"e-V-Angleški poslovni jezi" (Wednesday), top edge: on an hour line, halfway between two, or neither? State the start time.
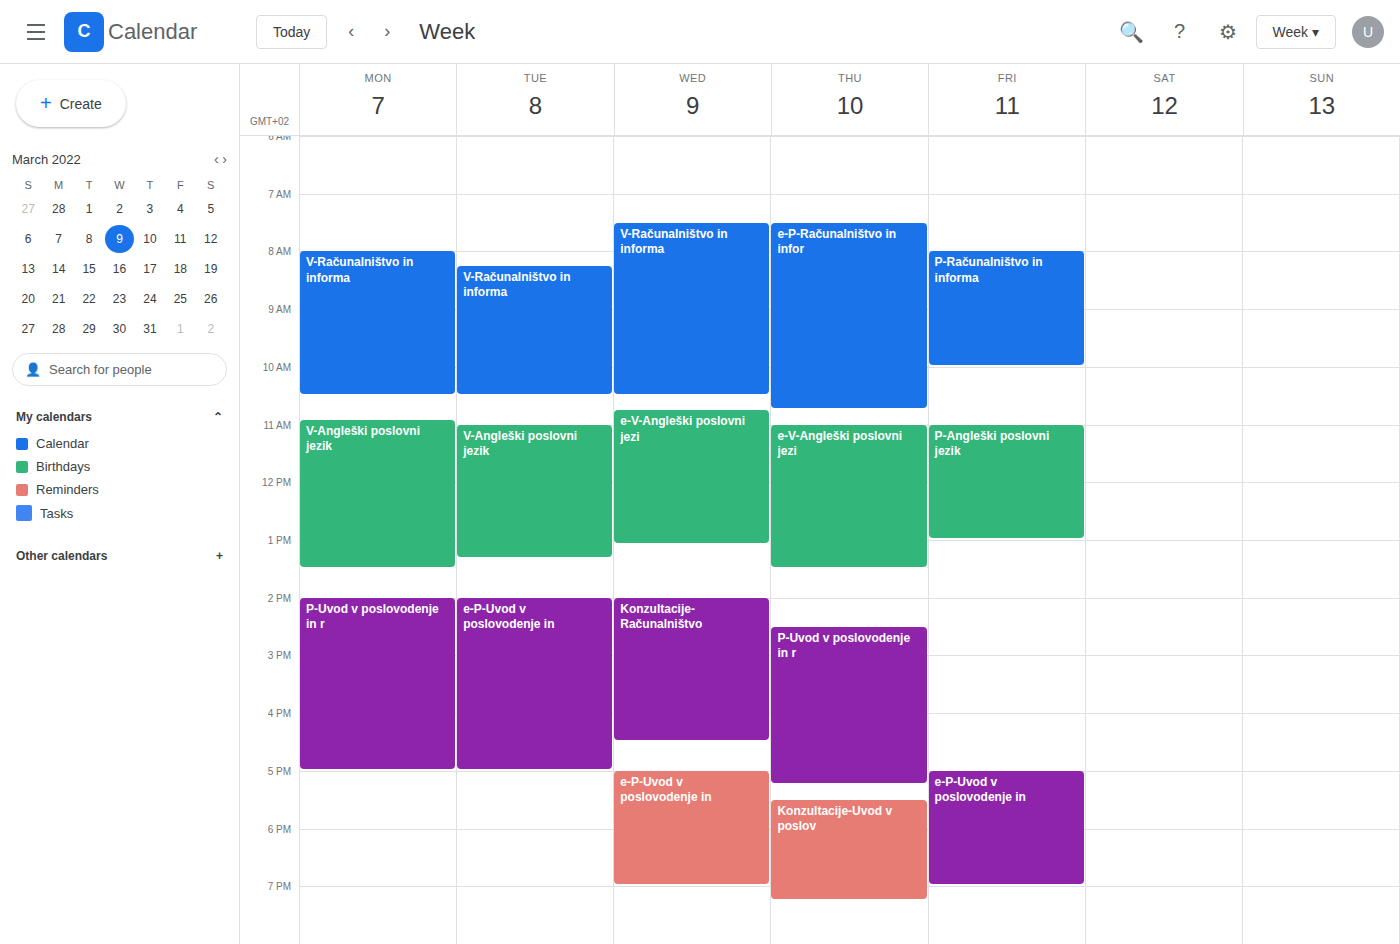
10:45 AM -- neither: three quarters of the way from the 10 AM line to the 11 AM line.